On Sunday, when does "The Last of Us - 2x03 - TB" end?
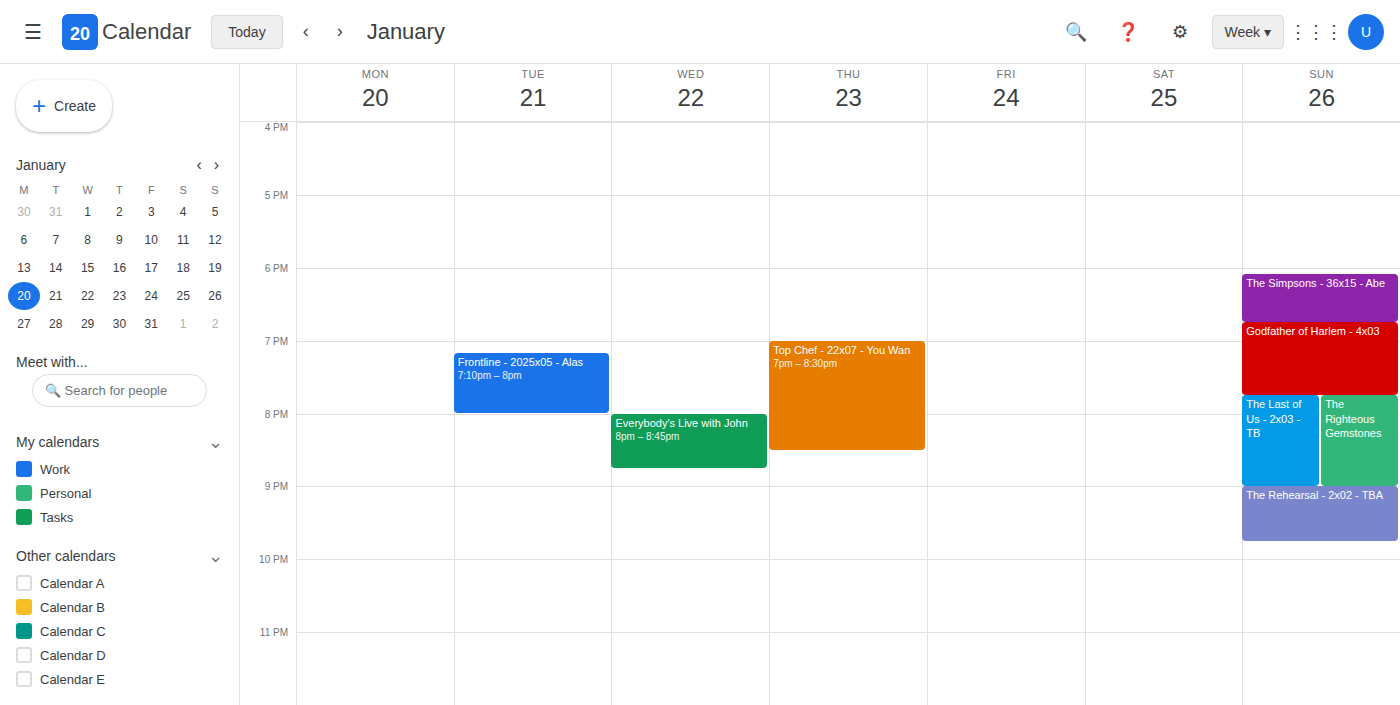
9:00 PM